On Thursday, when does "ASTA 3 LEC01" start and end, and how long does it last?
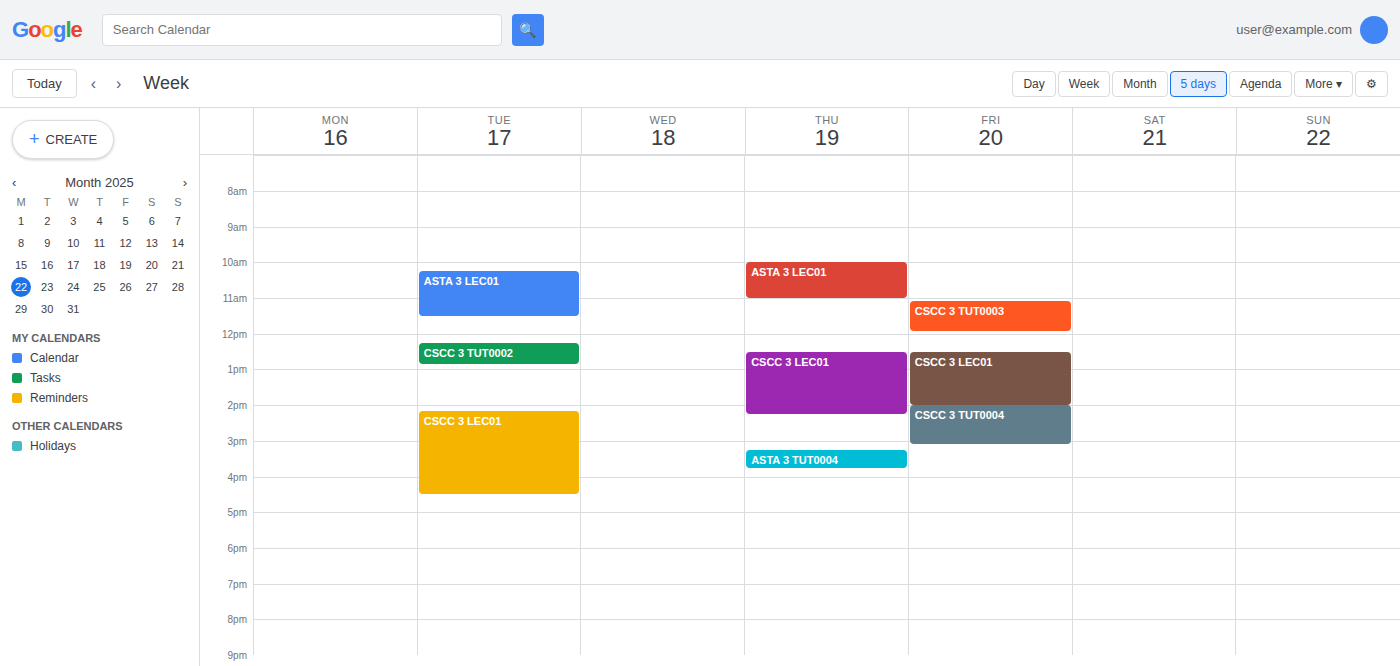
10:00 AM to 11:00 AM, 1 hour